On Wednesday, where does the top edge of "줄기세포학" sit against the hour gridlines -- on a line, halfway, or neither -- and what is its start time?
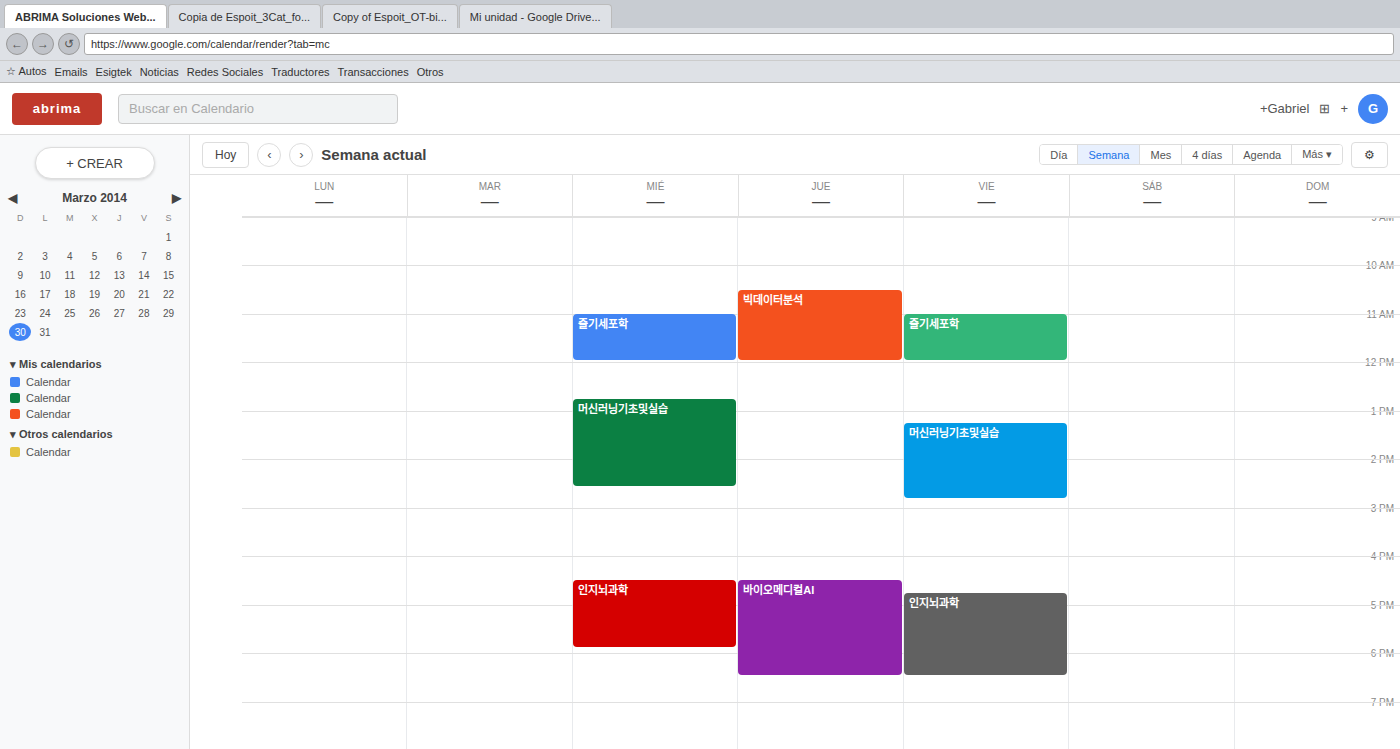
11:00 AM -- exactly on the 11 AM line.